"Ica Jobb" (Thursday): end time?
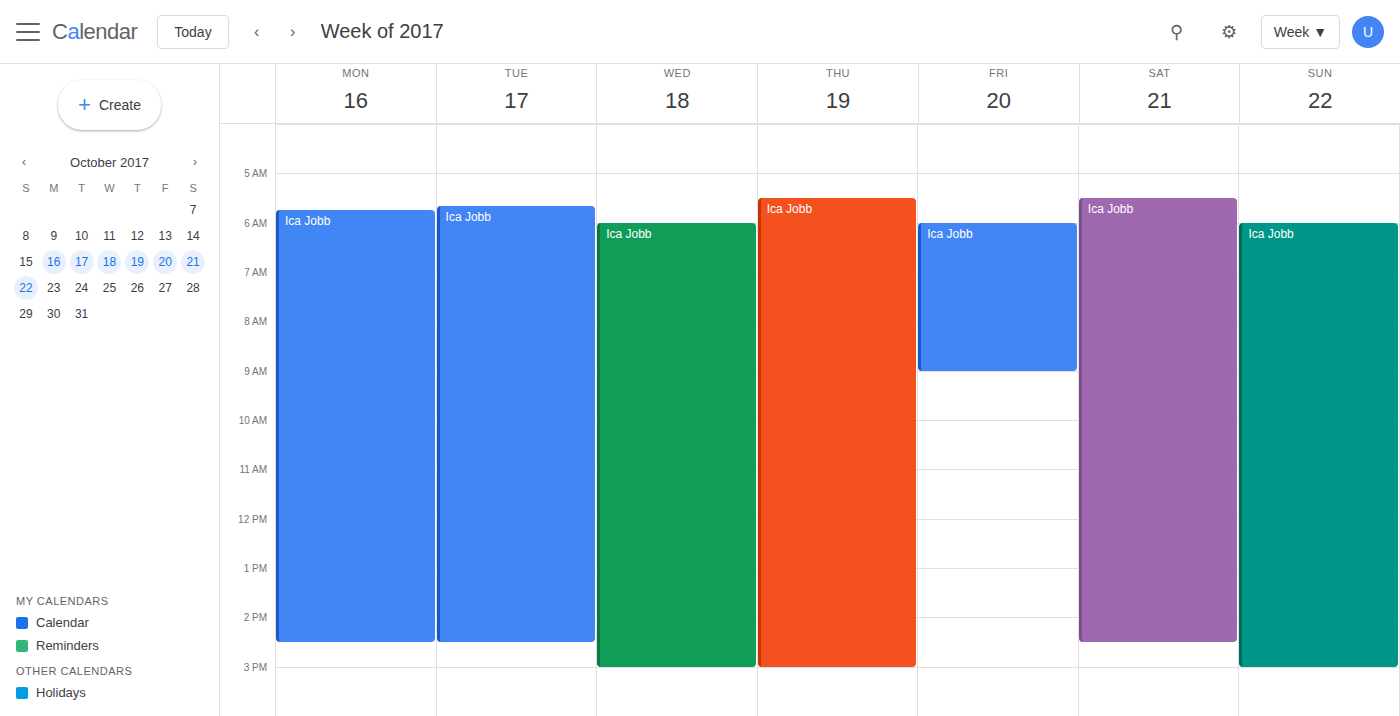
15:00